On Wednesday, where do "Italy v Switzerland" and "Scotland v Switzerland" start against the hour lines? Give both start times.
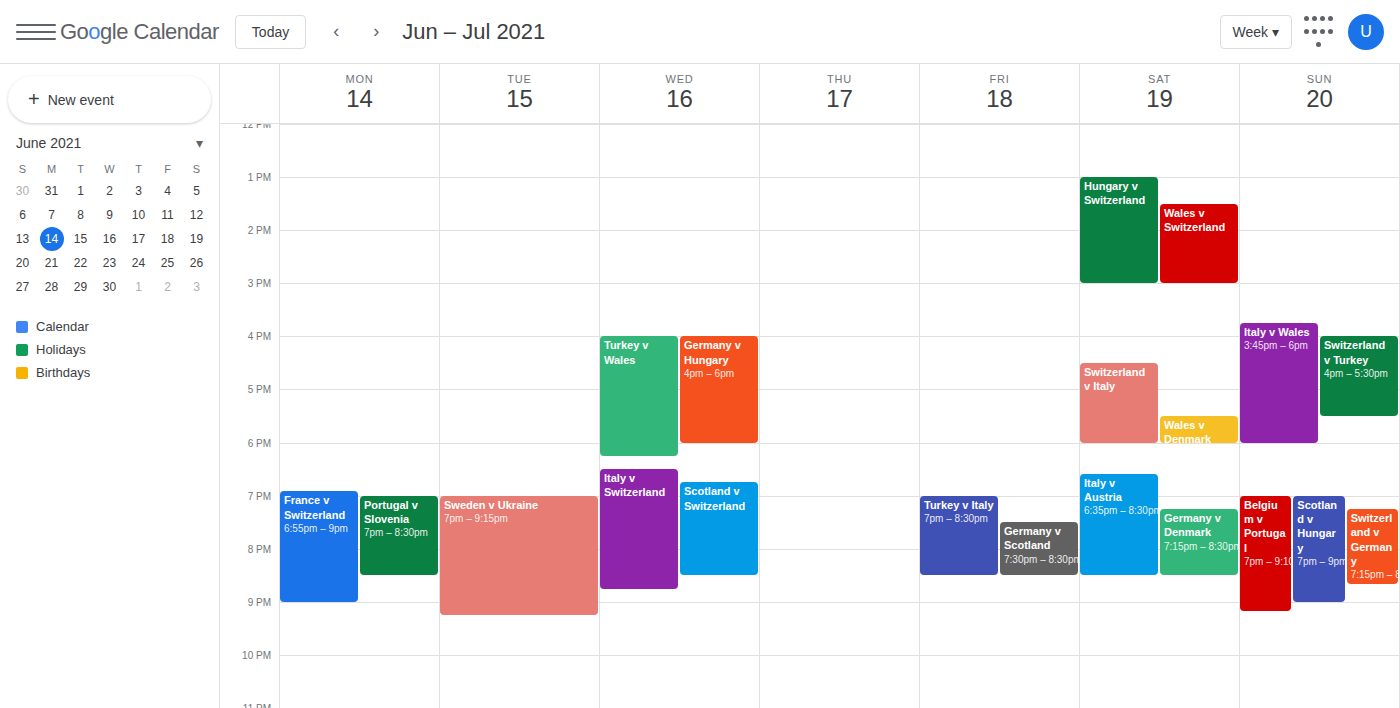
"Italy v Switzerland": 6:30 PM, halfway between the 6 PM and 7 PM lines. "Scotland v Switzerland": 6:45 PM, neither: three quarters of the way from the 6 PM line to the 7 PM line.